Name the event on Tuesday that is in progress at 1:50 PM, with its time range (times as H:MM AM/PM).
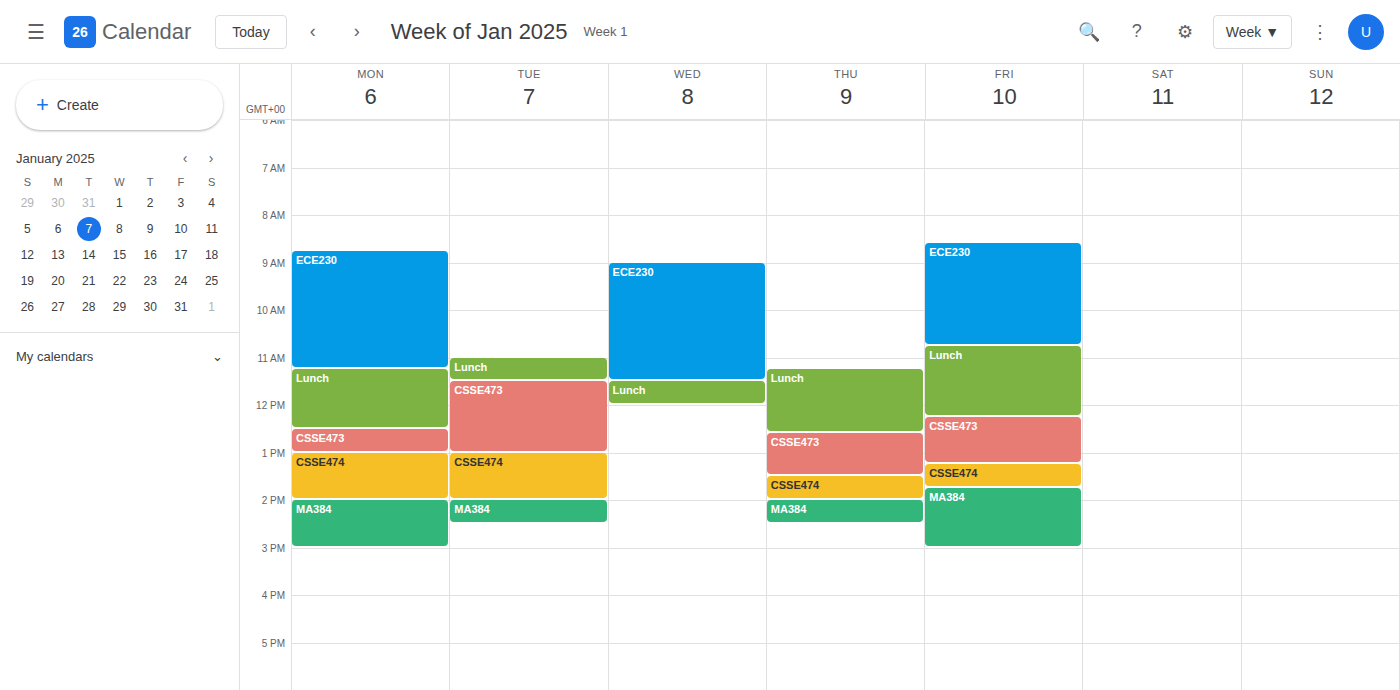
"CSSE474", 1:00 PM to 2:00 PM